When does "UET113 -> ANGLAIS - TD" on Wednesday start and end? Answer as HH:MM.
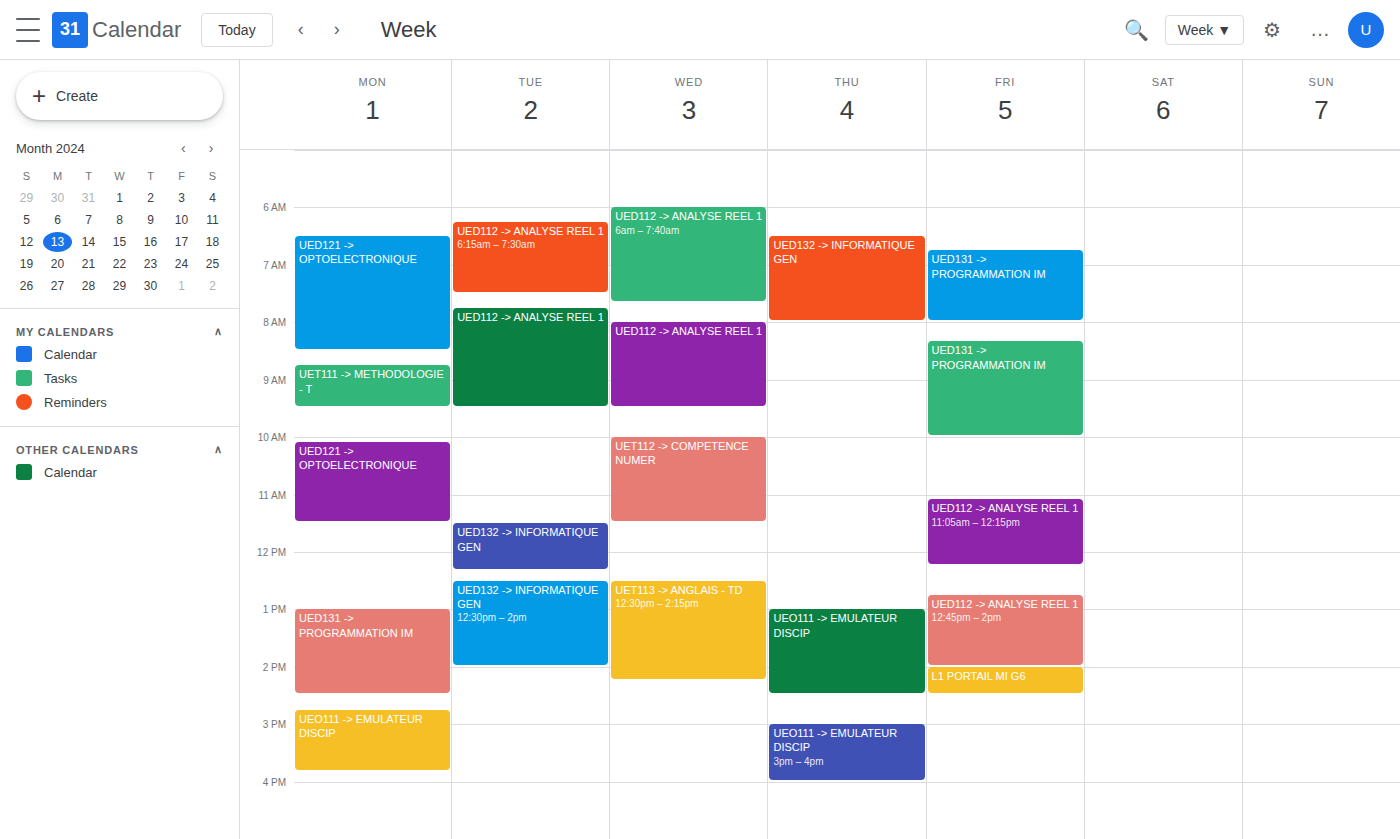
12:30 to 14:15